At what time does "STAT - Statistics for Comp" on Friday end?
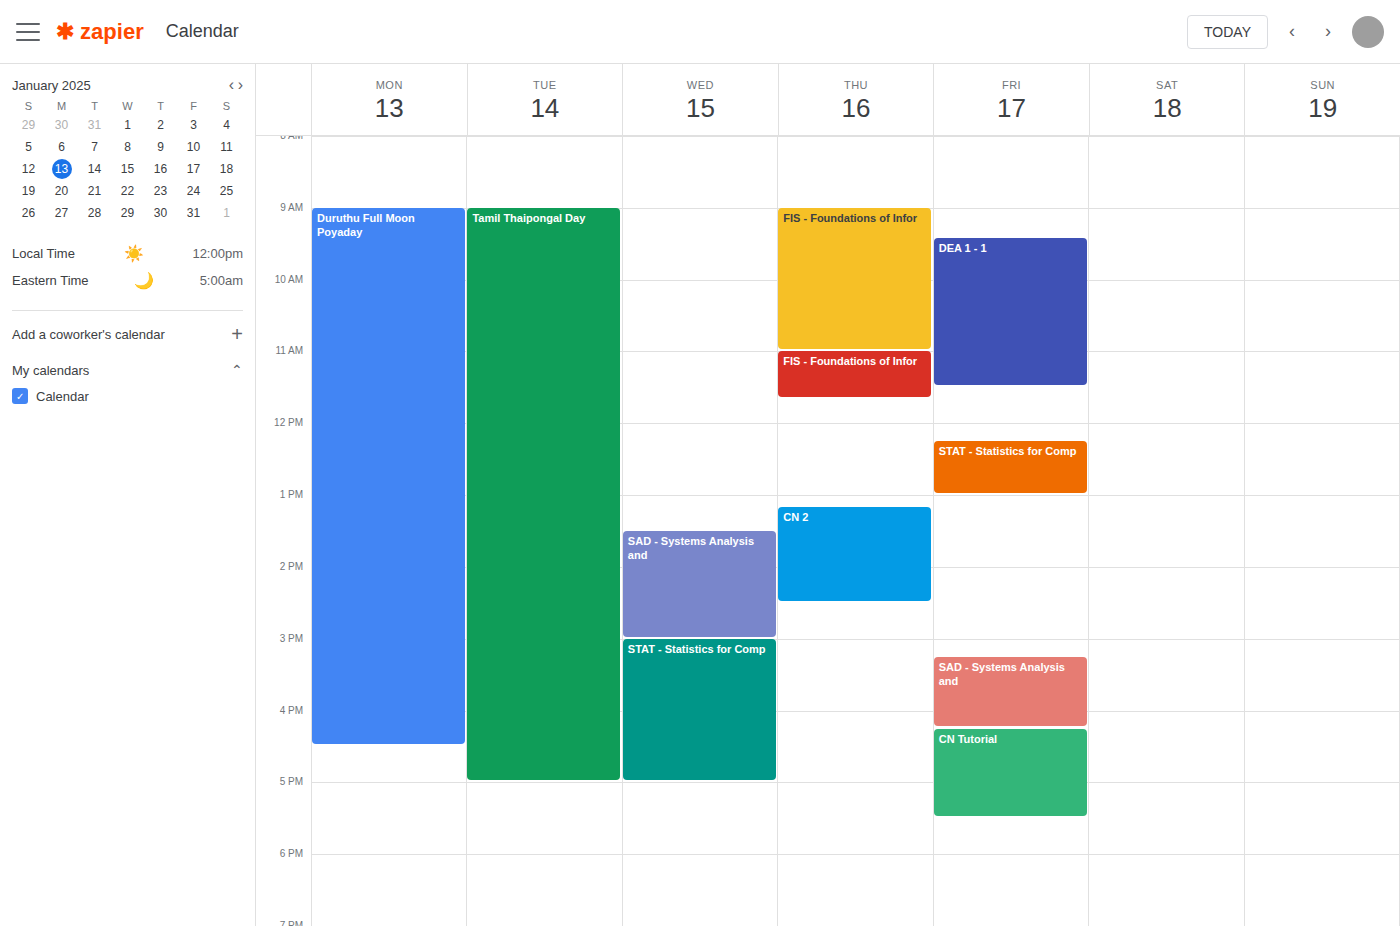
1:00 PM